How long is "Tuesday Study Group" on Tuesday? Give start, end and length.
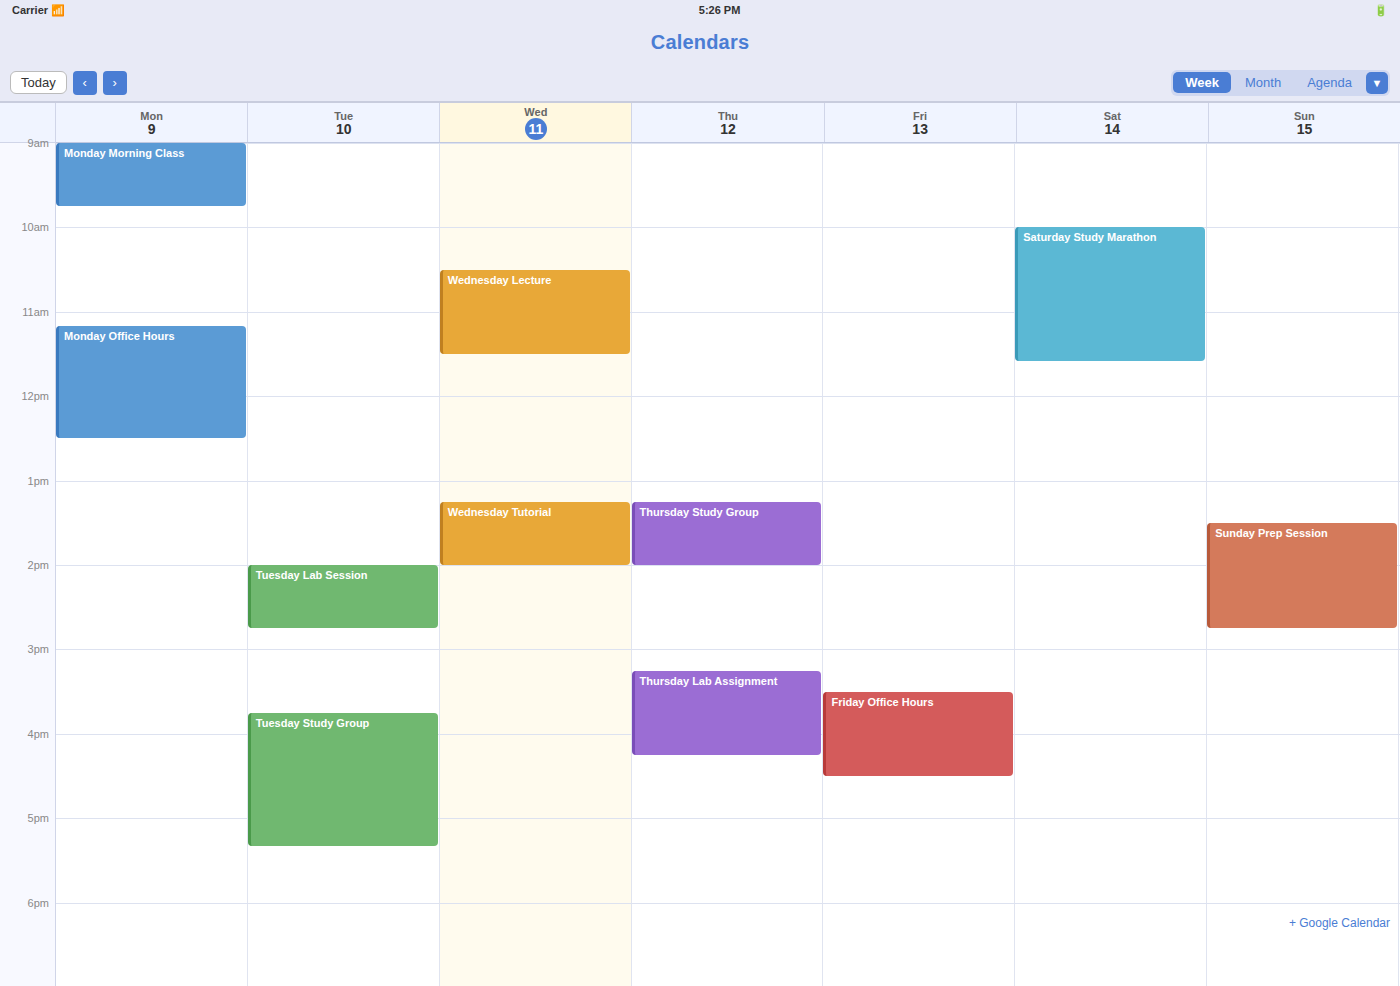
3:45 PM to 5:20 PM, 1 hour 35 minutes